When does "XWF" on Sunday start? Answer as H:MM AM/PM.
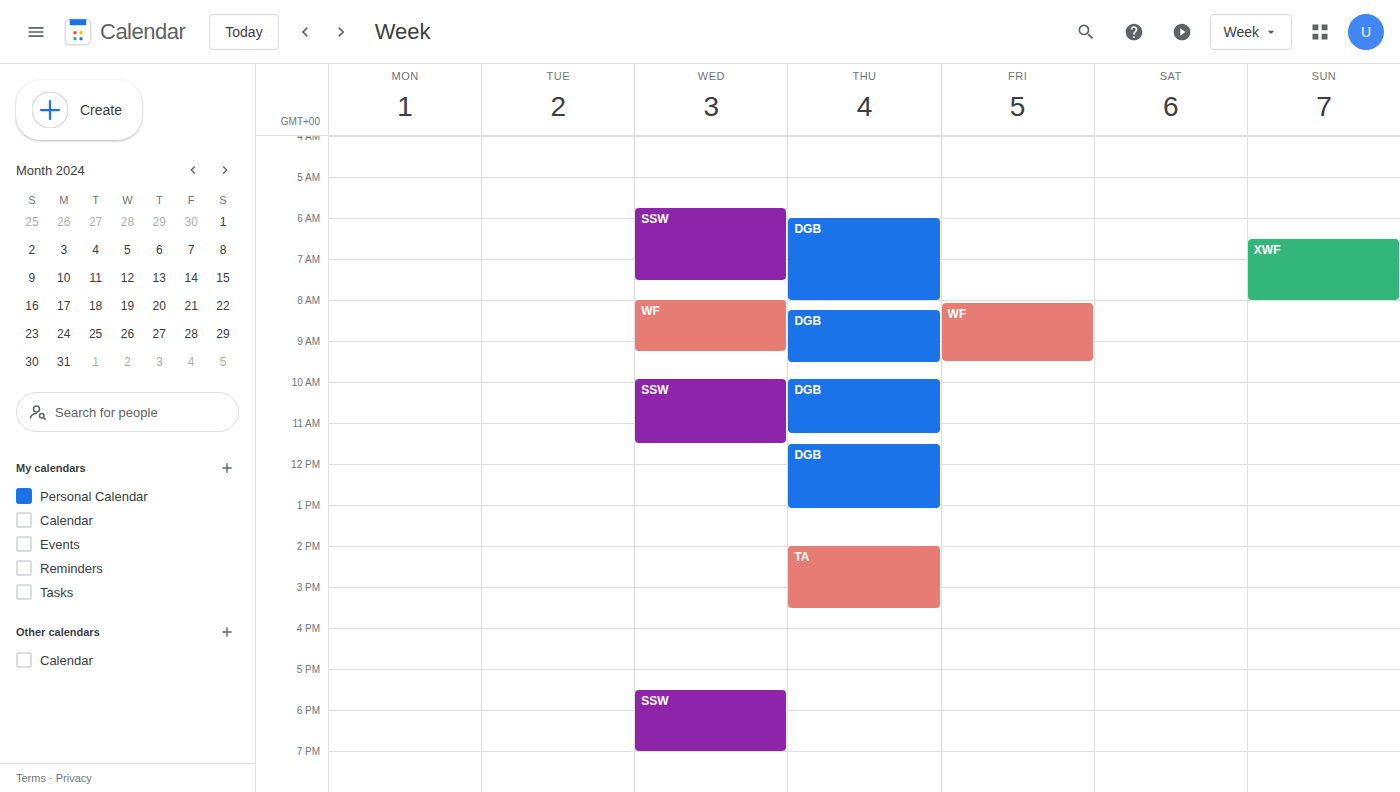
6:30 AM